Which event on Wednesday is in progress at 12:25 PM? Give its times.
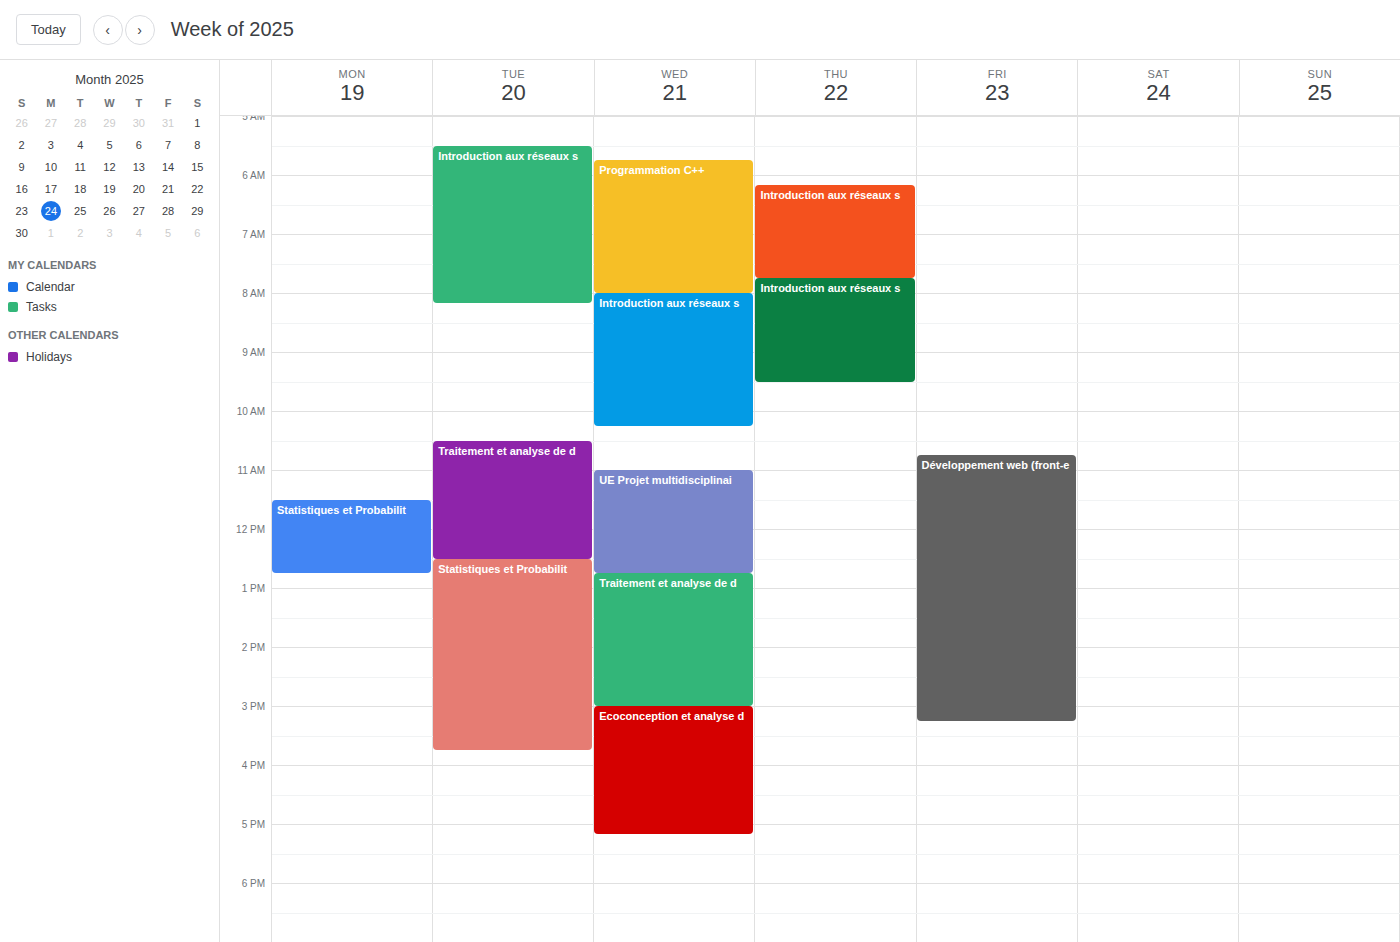
"UE Projet multidisciplinai", 11:00 AM to 12:45 PM